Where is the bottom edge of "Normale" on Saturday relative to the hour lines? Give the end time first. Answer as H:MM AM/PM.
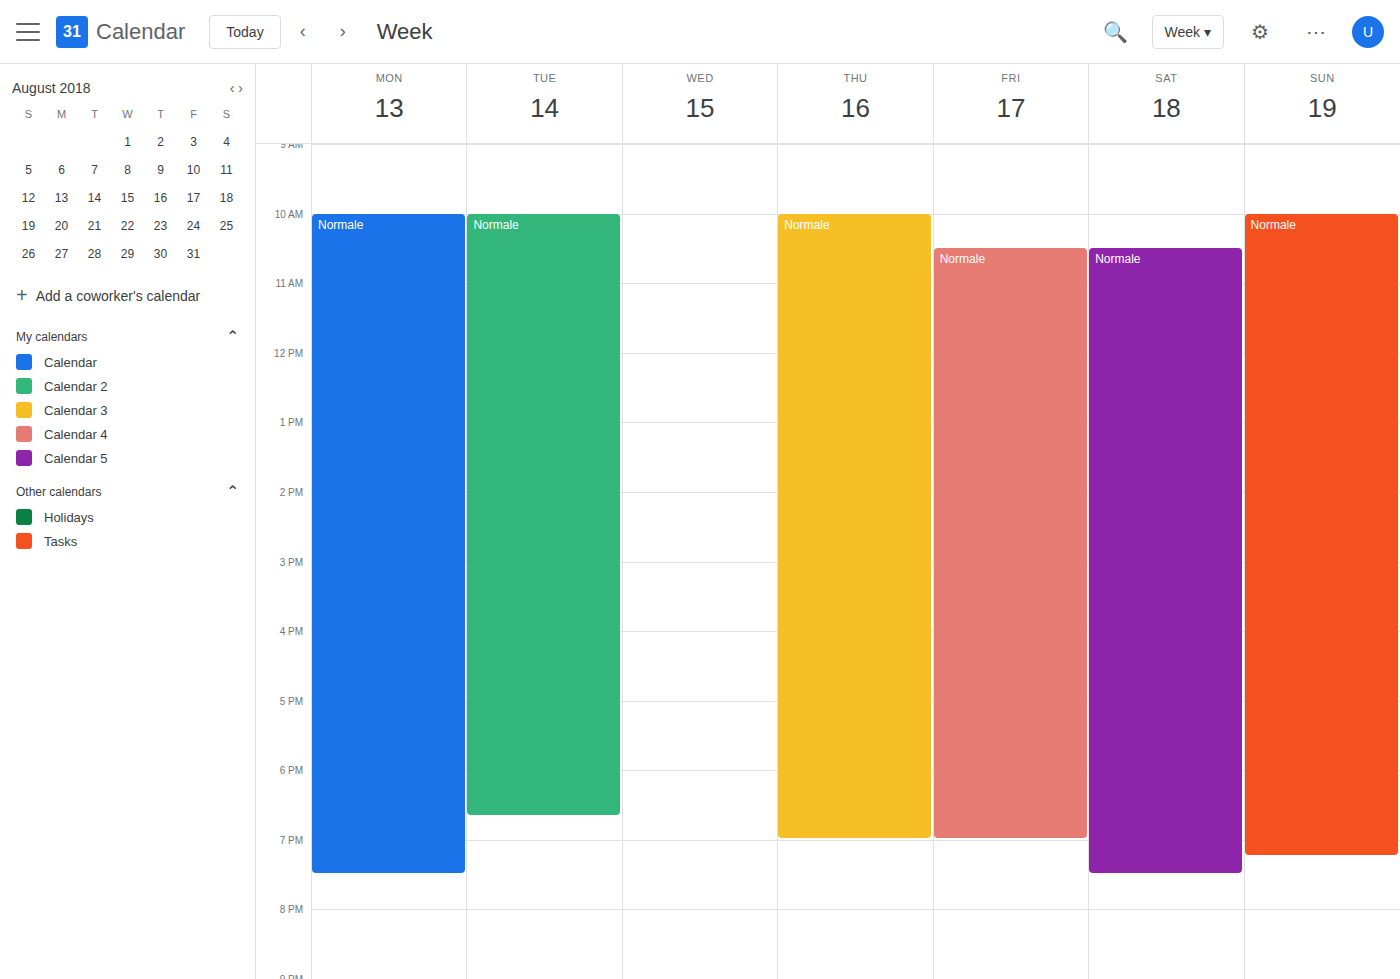
7:30 PM -- halfway between the 7 PM and 8 PM lines.